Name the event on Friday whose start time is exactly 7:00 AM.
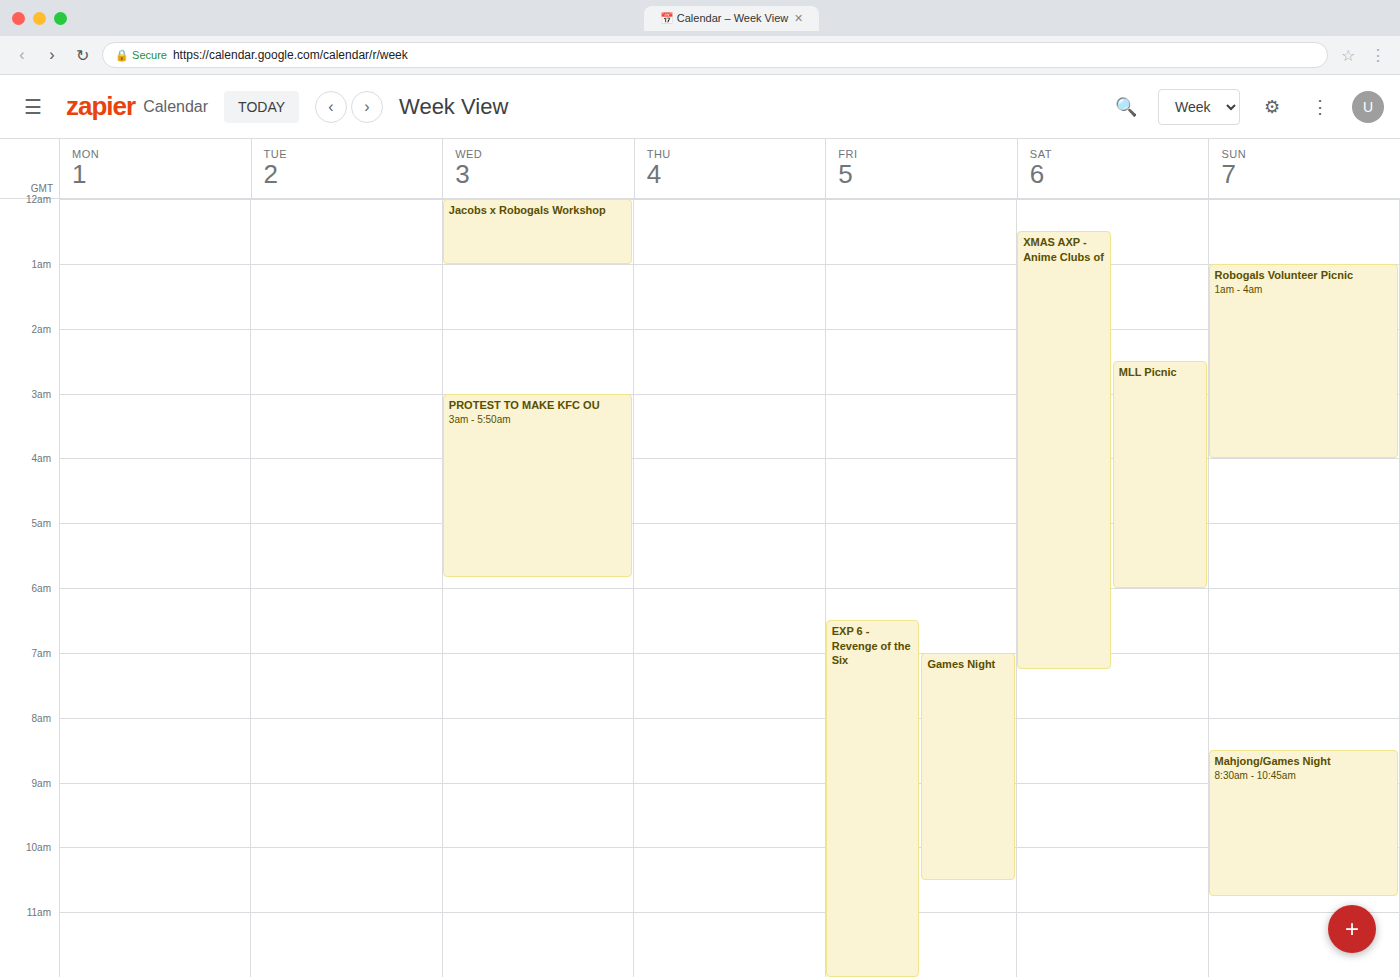
"Games Night"